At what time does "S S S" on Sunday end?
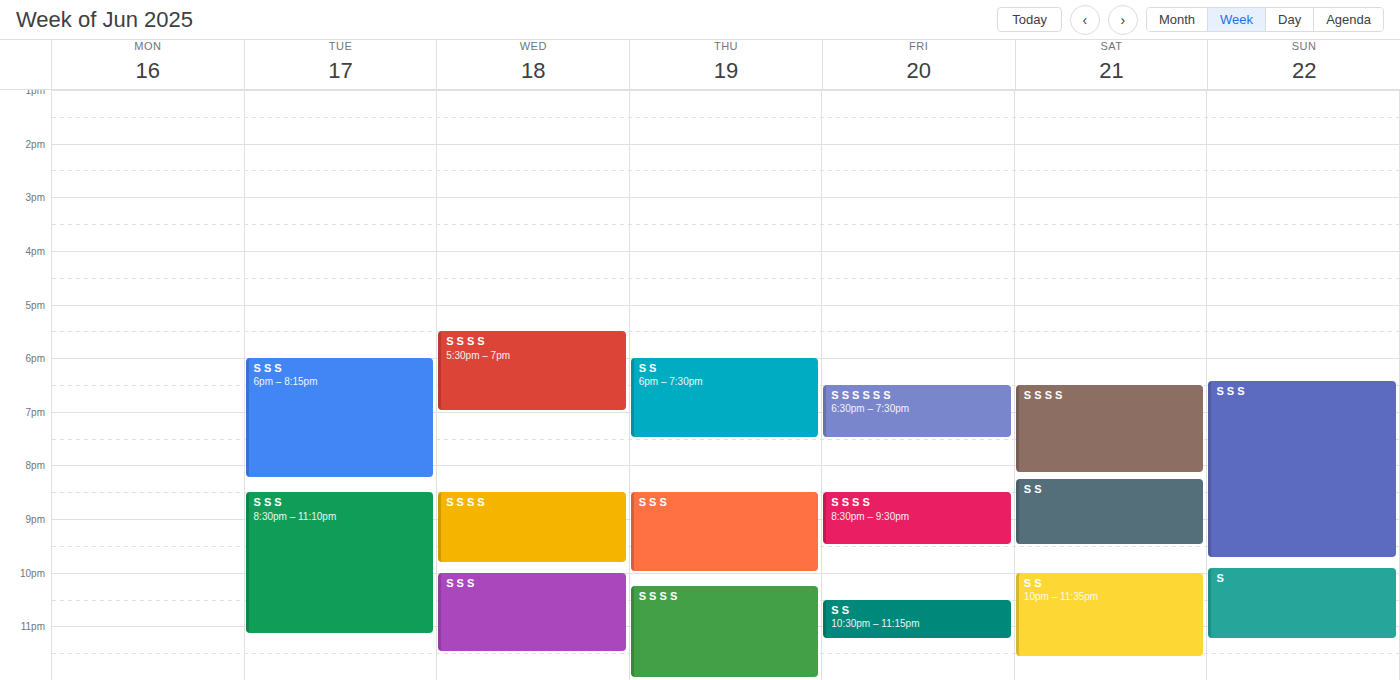
9:45 PM